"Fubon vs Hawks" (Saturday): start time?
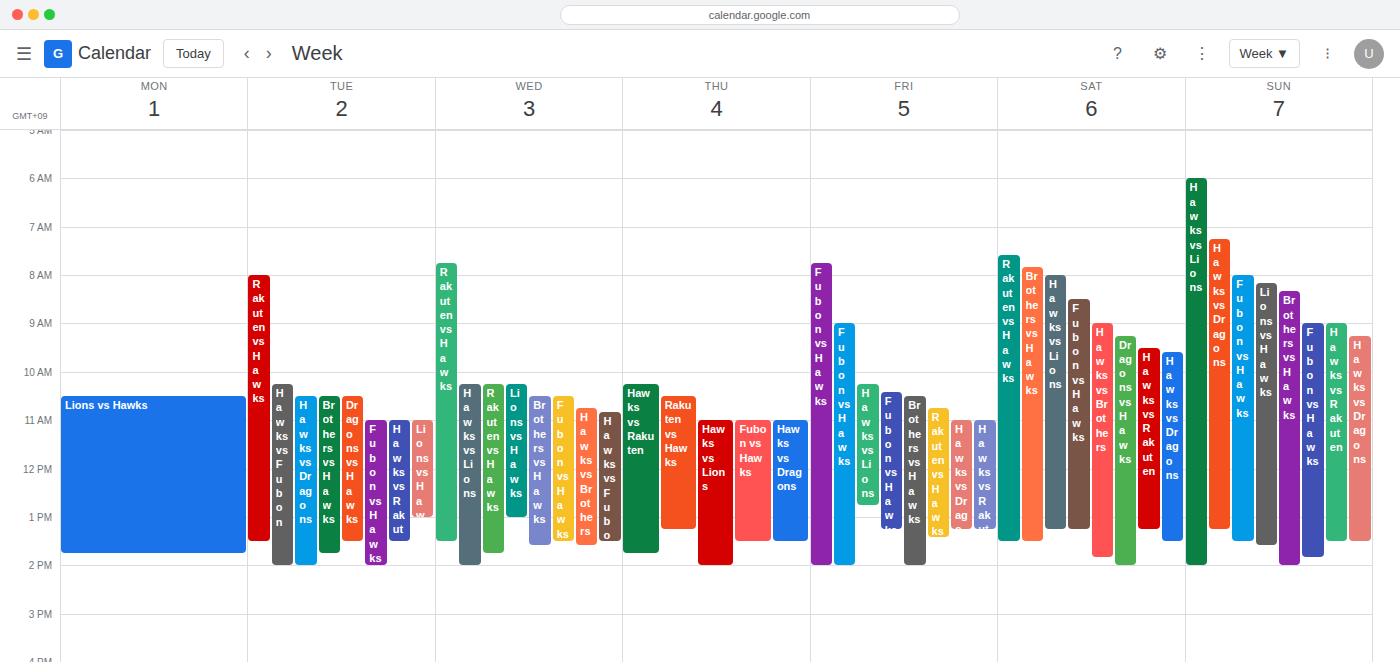
8:30 AM